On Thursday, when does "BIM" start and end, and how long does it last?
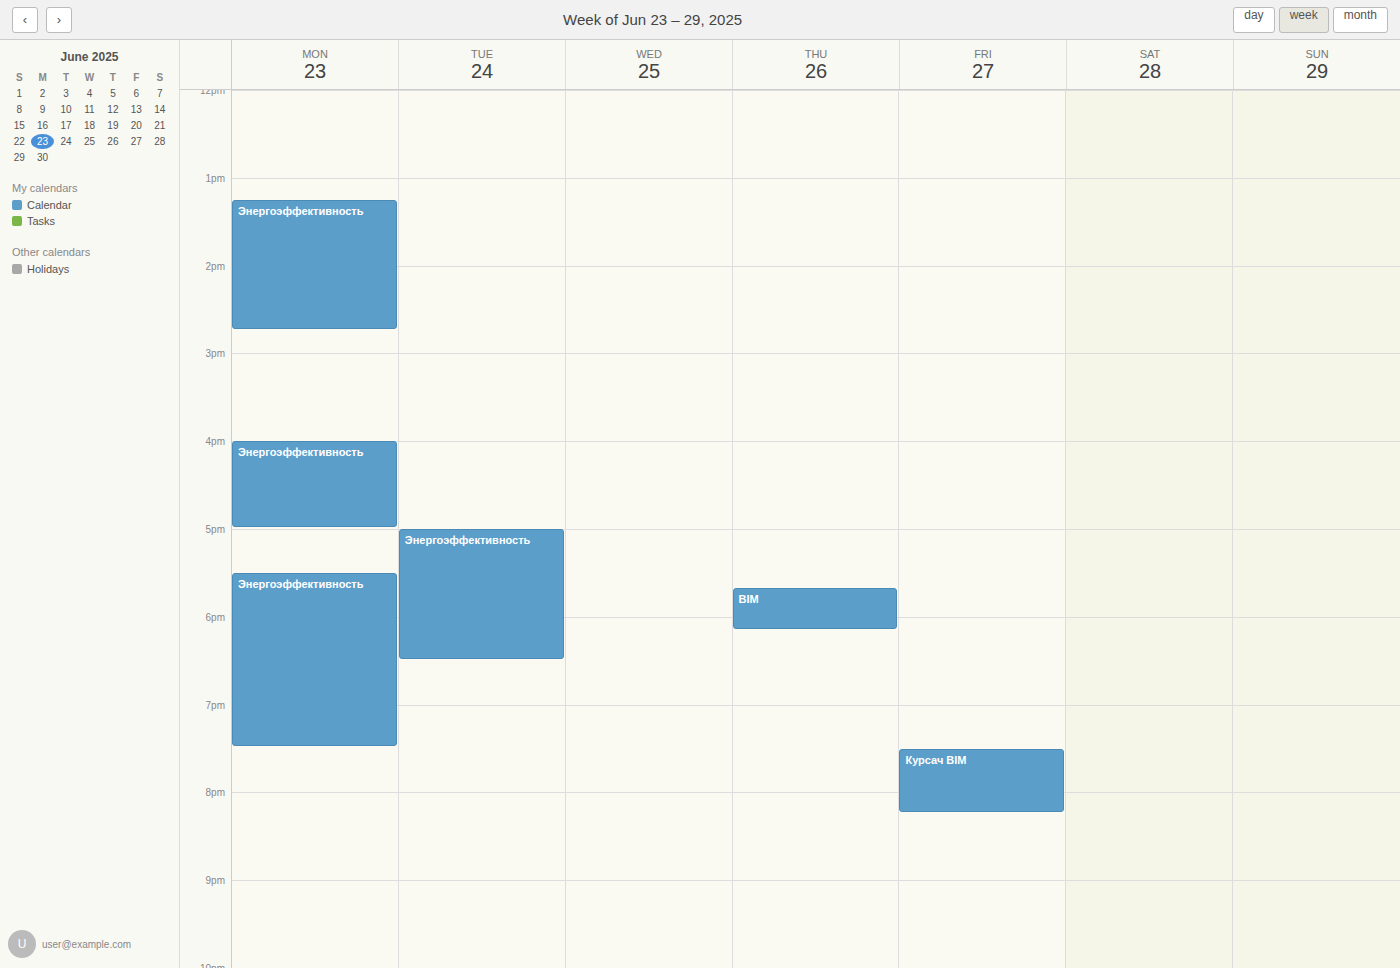
5:40 PM to 6:10 PM, 30 minutes